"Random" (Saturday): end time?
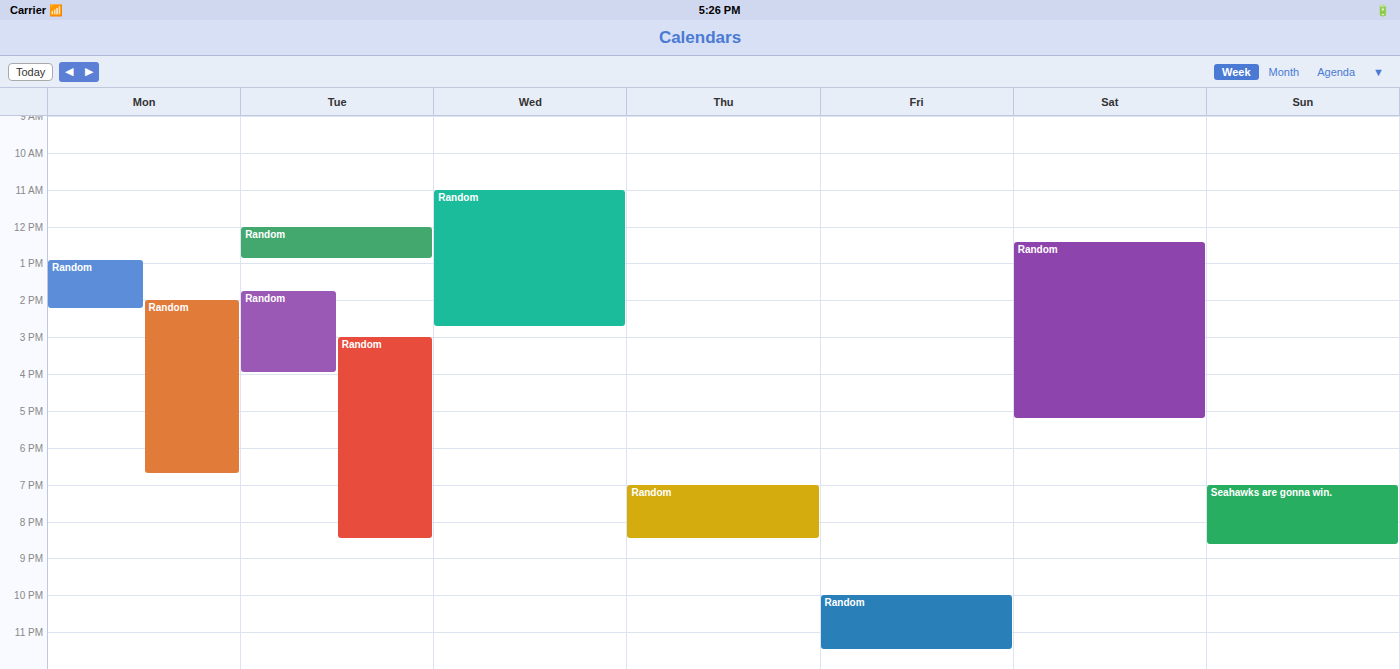
5:15 PM